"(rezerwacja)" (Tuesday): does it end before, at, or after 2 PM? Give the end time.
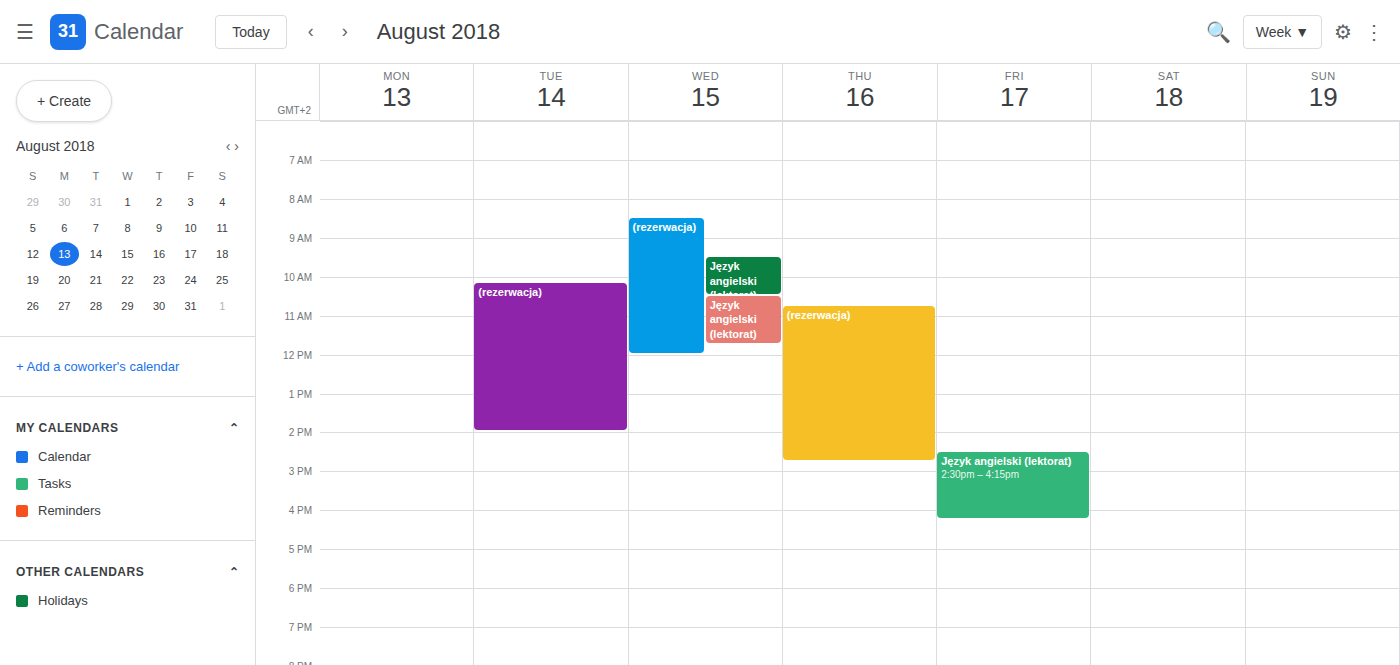
2:00 PM -- exactly at 2 PM, on the 2 PM line.